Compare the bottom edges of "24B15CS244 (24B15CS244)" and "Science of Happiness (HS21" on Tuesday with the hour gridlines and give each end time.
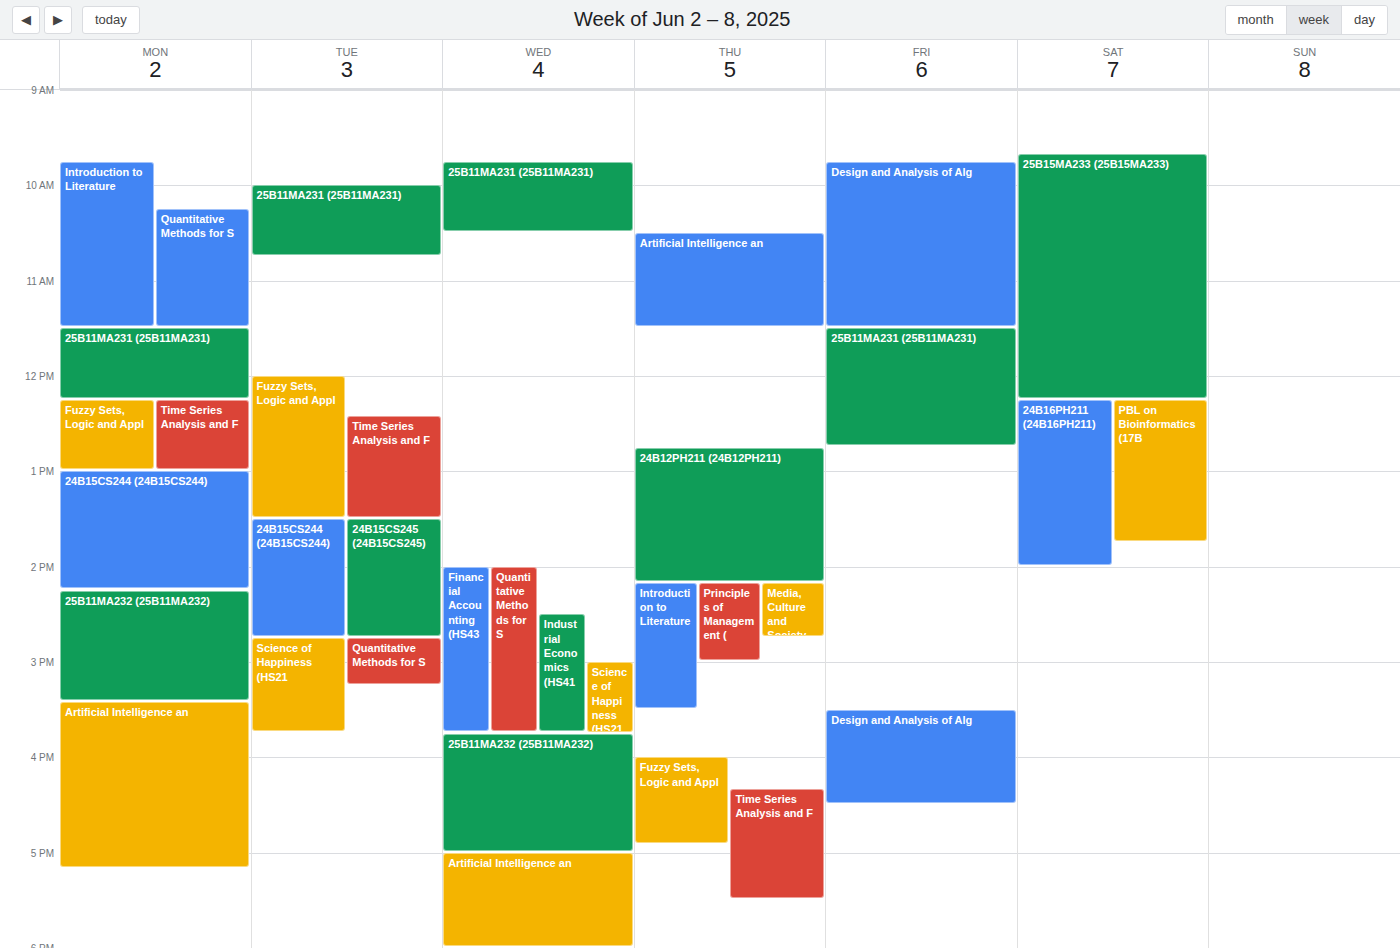
"24B15CS244 (24B15CS244)": 14:45, neither: three quarters of the way from the 14:00 line to the 15:00 line. "Science of Happiness (HS21": 15:45, neither: three quarters of the way from the 15:00 line to the 16:00 line.